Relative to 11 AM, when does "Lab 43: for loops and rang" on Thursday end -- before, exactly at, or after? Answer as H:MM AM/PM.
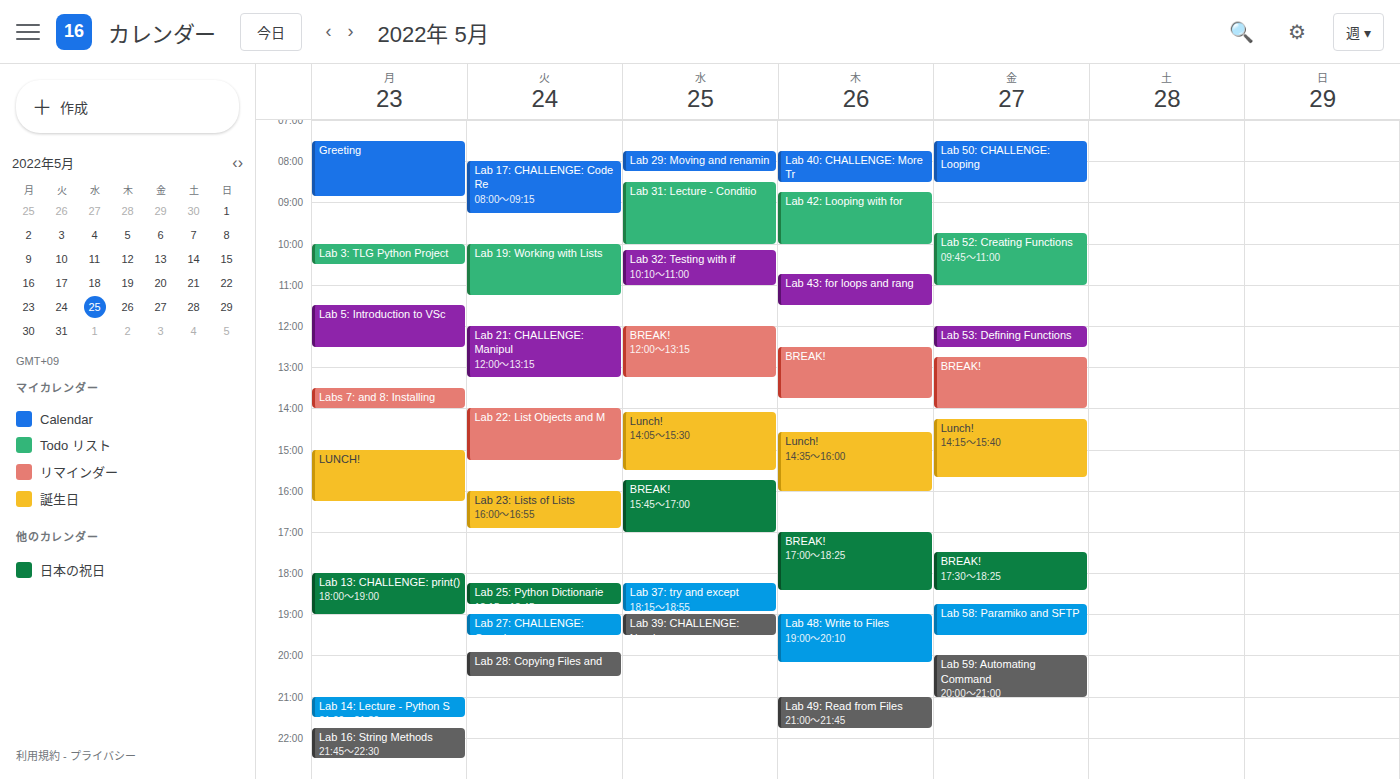
11:30 AM -- after 11 AM, 30 minutes below the 11 AM line.